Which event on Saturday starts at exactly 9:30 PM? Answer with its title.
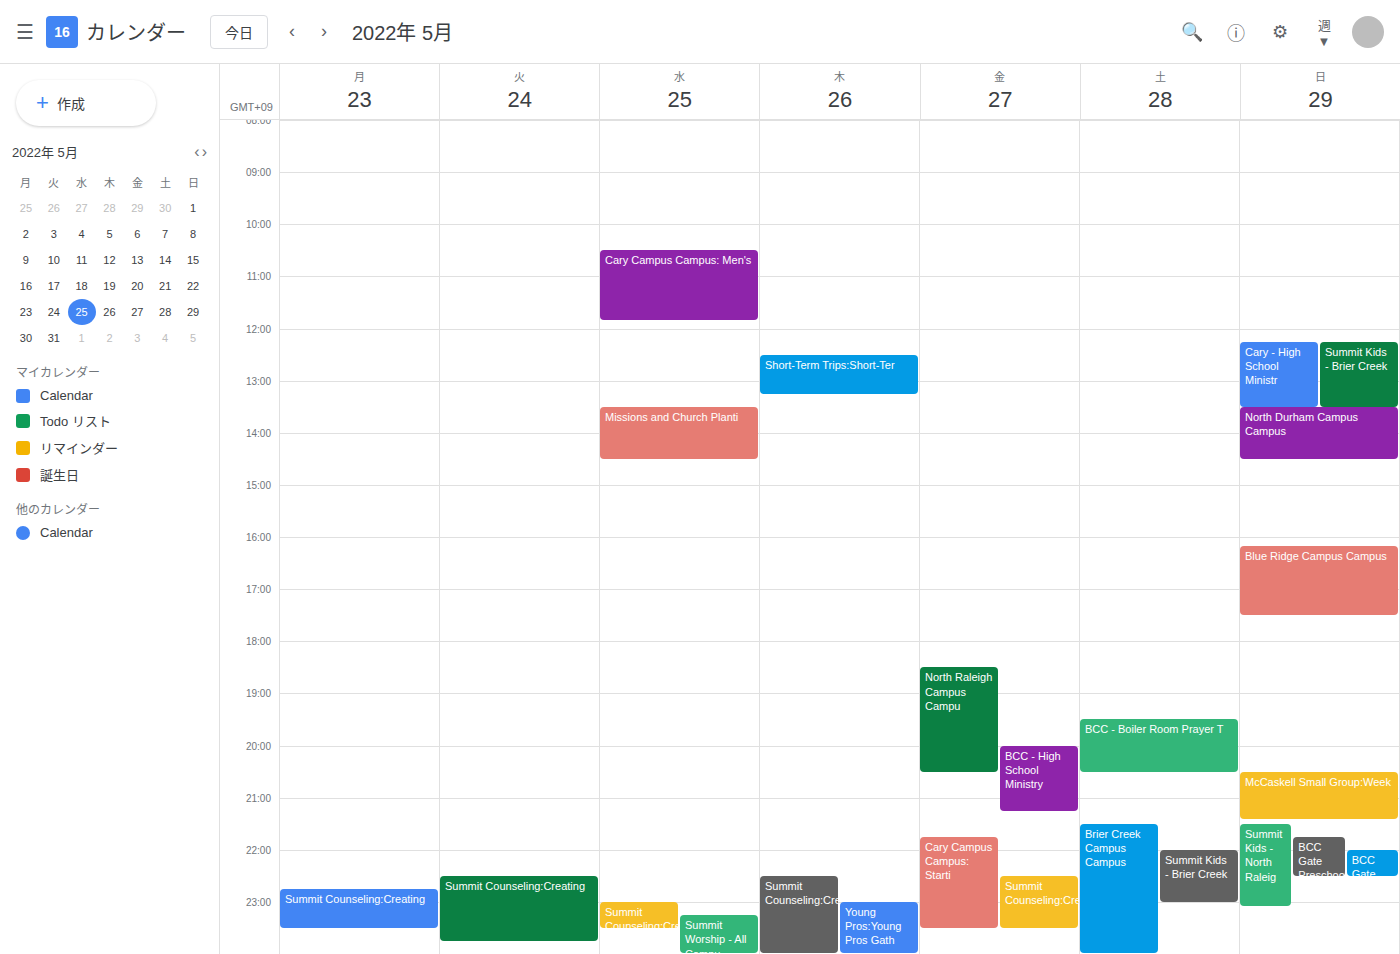
"Brier Creek Campus Campus"